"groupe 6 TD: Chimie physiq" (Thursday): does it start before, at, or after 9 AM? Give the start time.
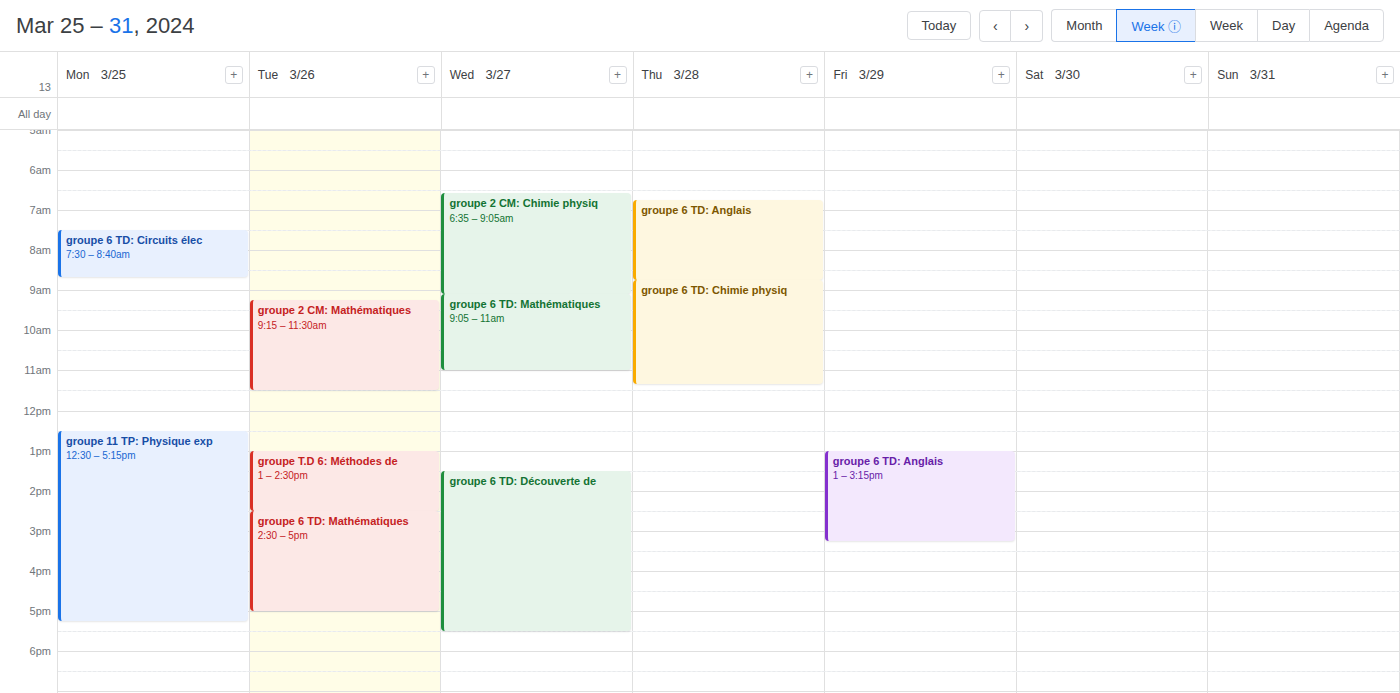
8:45 AM -- before 9 AM, 15 minutes above the 9 AM line.